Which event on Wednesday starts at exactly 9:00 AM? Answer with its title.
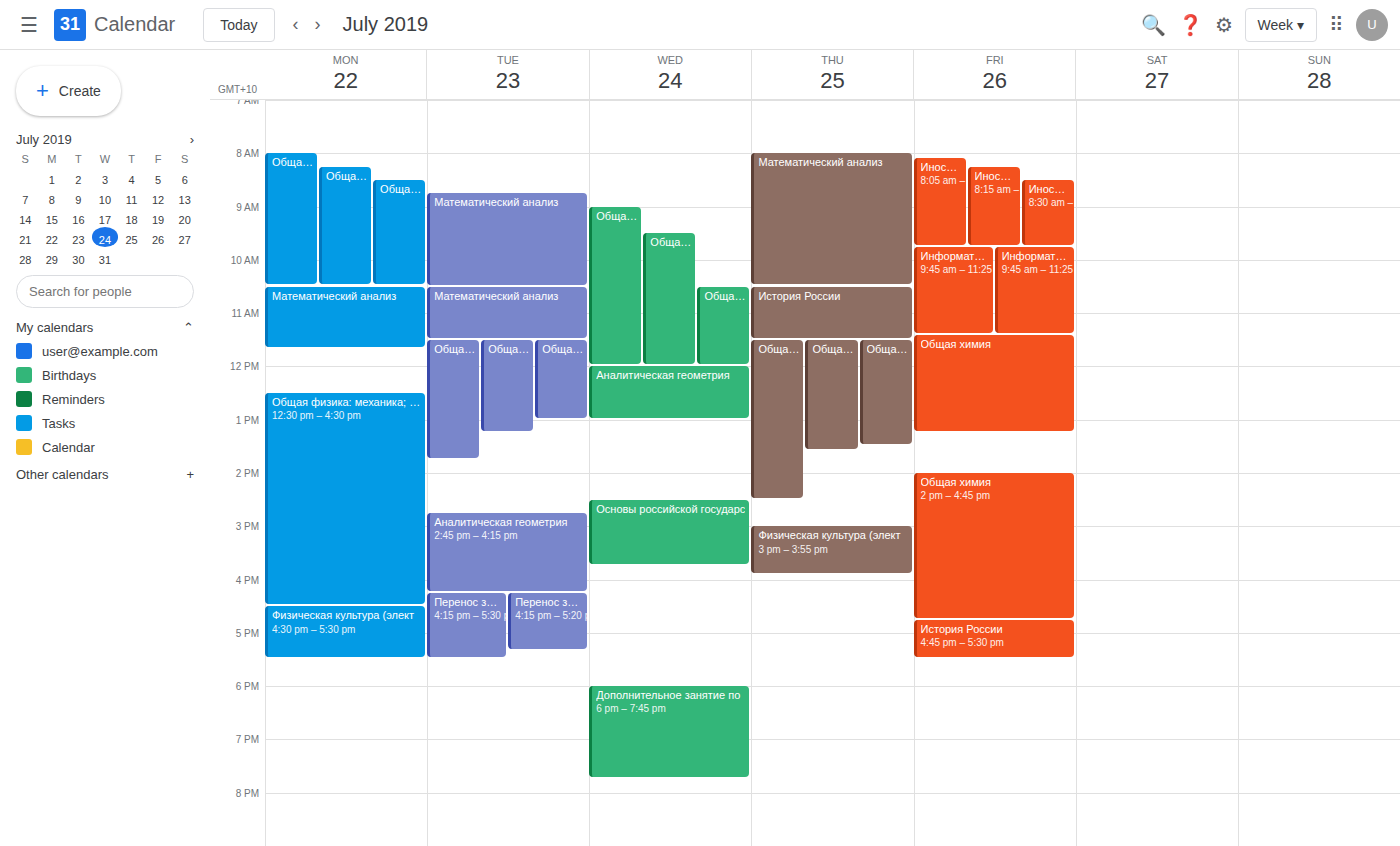
"Общая химия. Подгруппа 2"